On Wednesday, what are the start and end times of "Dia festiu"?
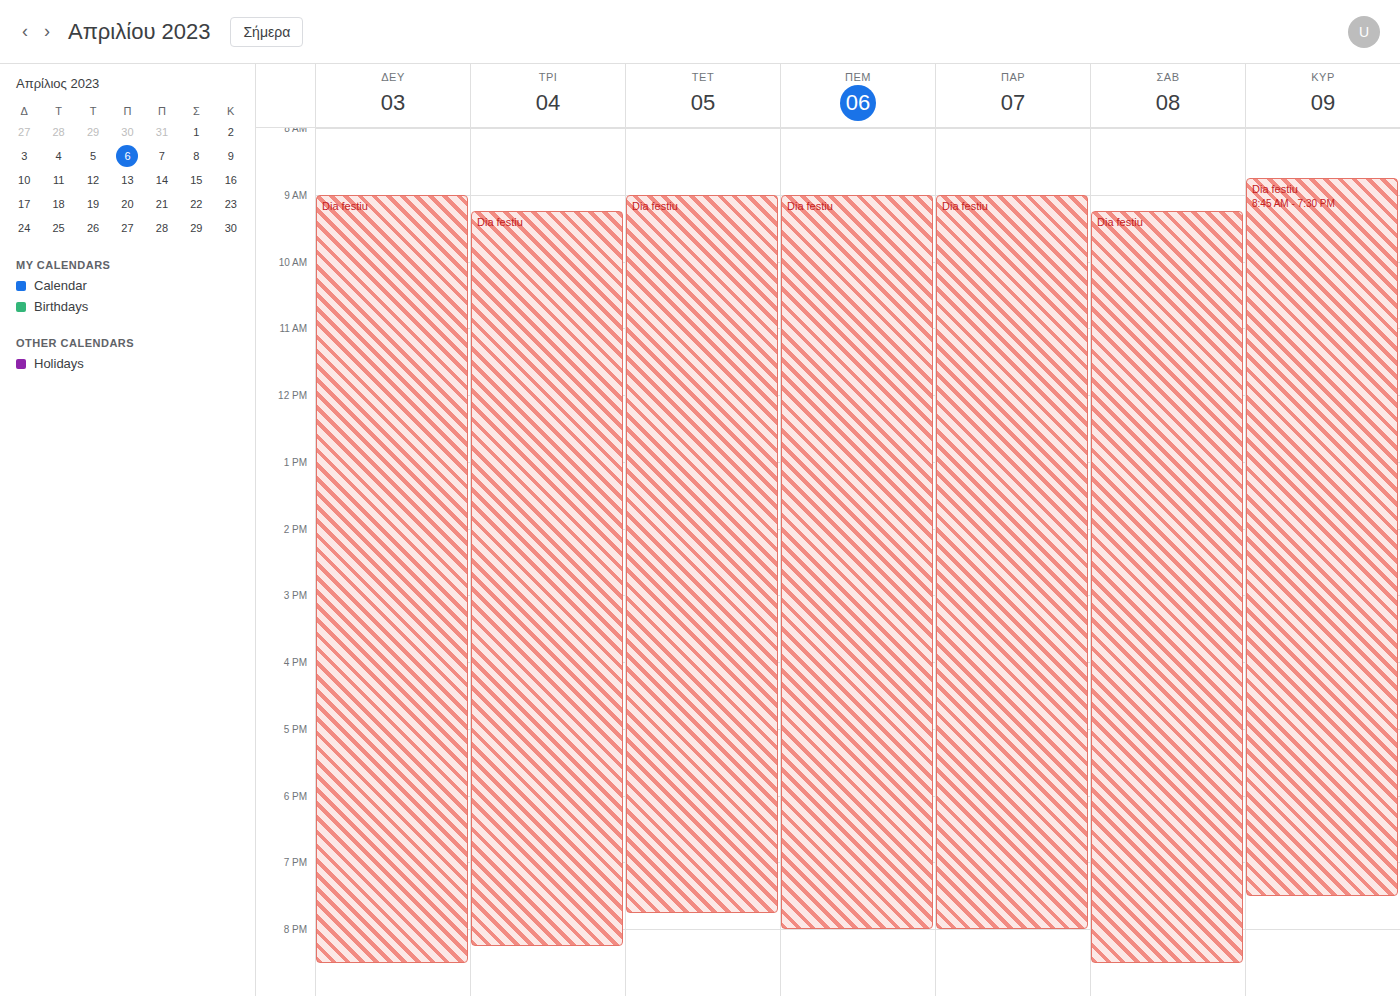
9:00 AM to 7:45 PM